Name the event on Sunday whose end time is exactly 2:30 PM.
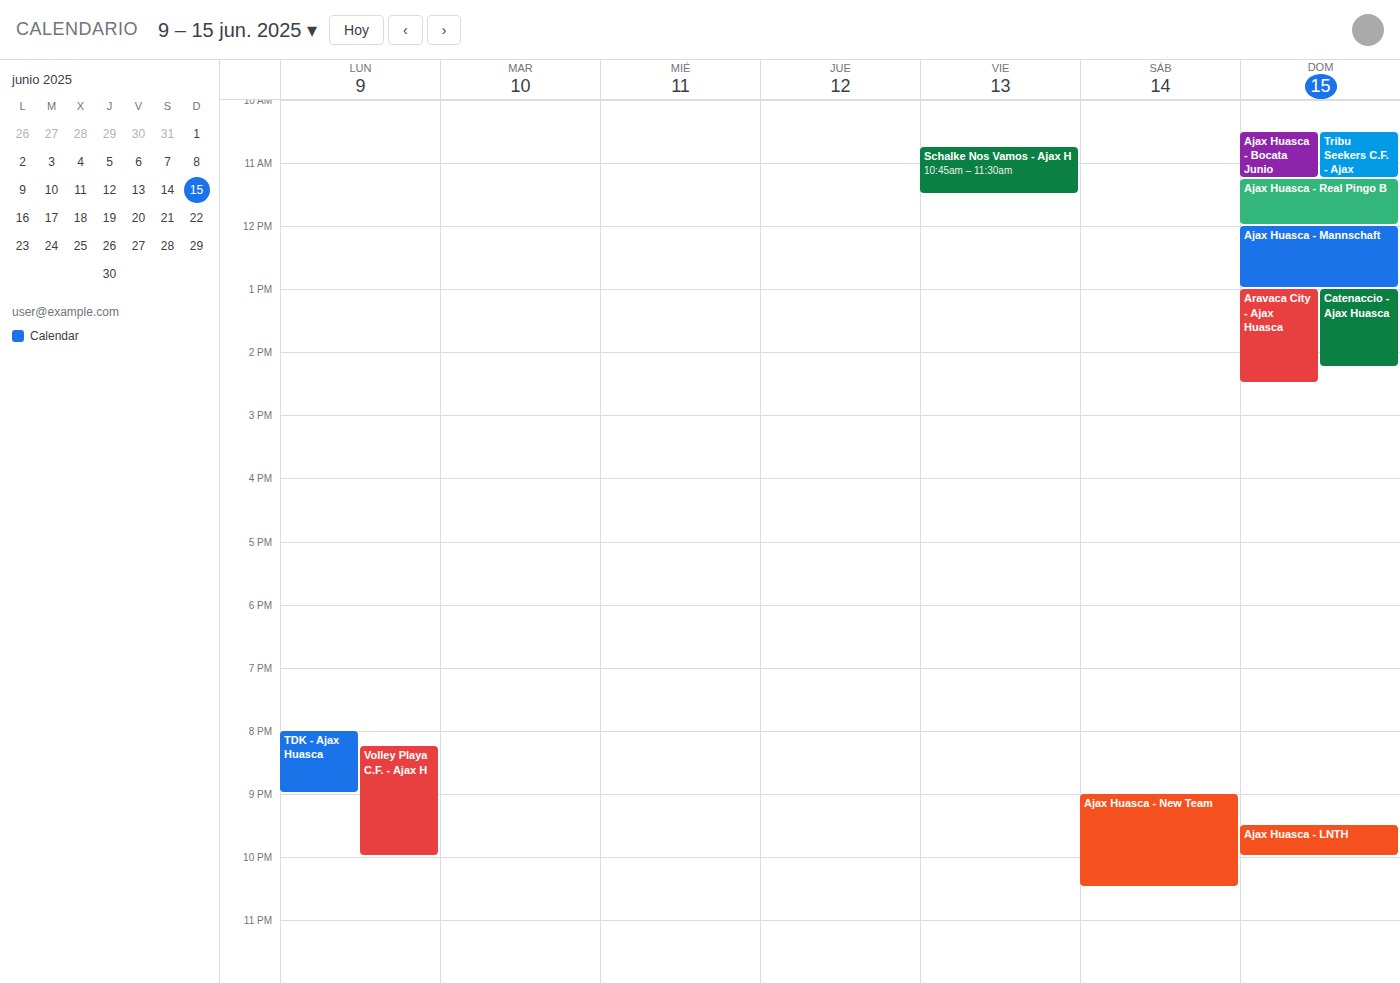
"Aravaca City - Ajax Huasca"